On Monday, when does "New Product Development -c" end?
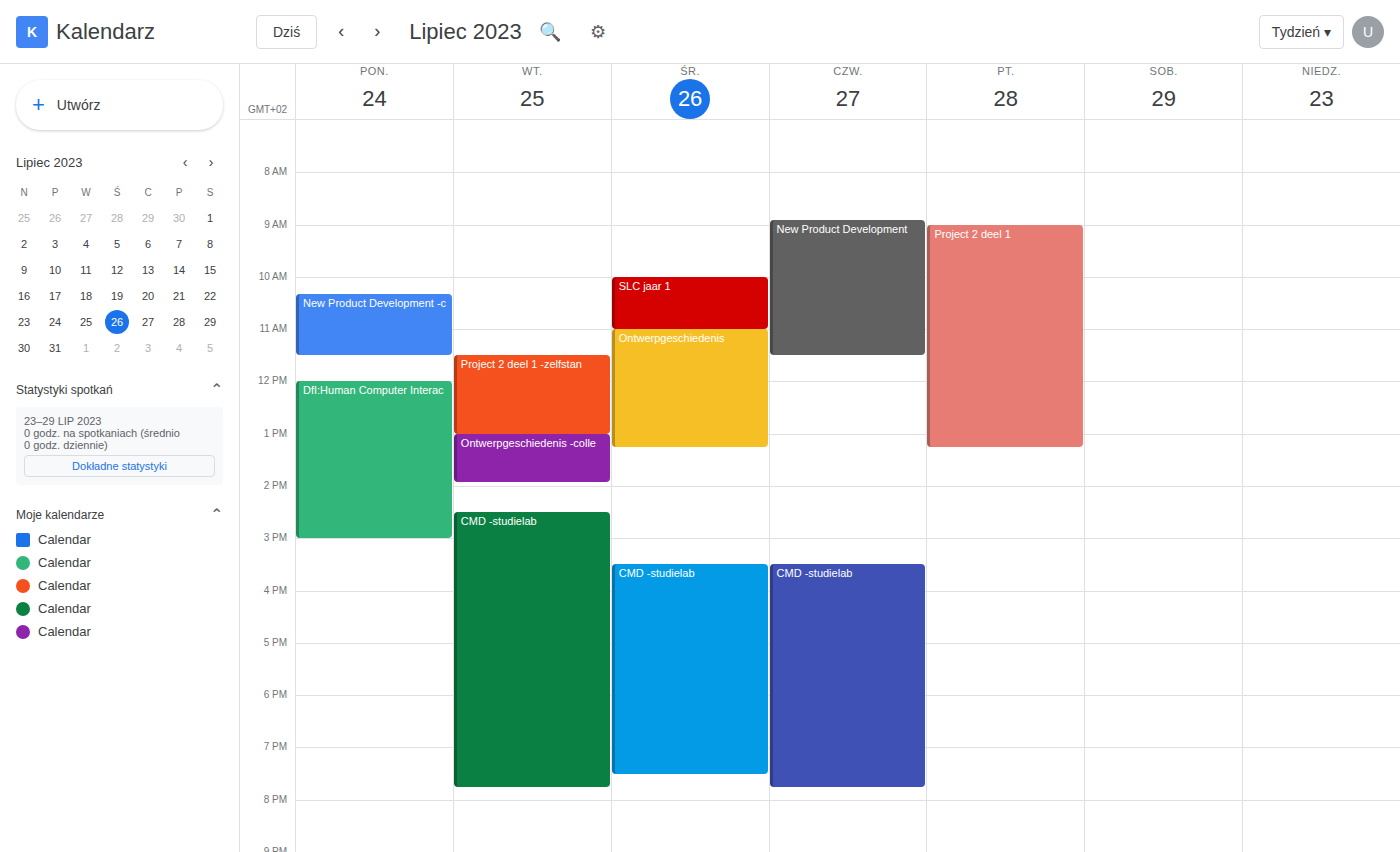
11:30 AM